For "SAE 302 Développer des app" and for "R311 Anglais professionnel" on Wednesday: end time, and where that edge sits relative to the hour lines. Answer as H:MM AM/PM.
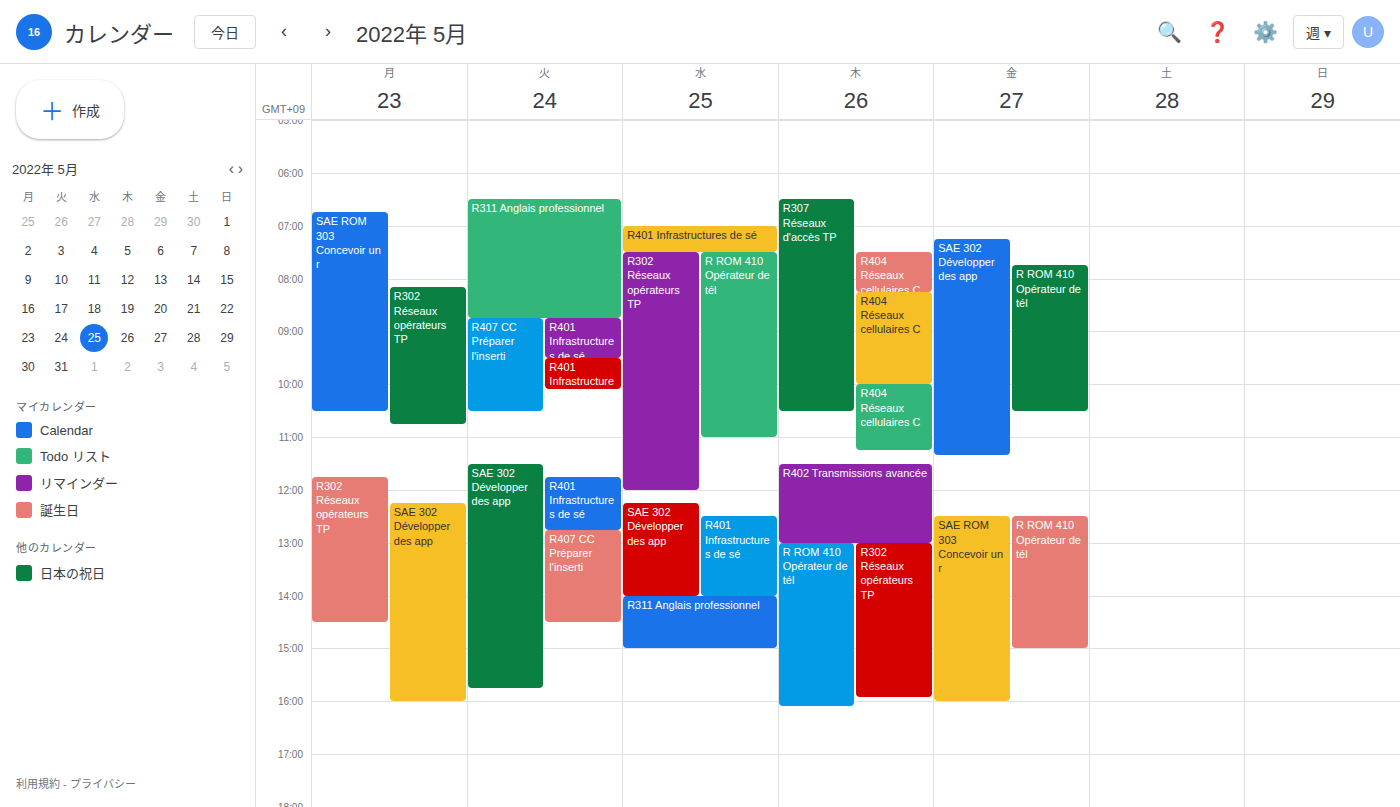
"SAE 302 Développer des app": 2:00 PM, exactly on the 2 PM line. "R311 Anglais professionnel": 3:00 PM, exactly on the 3 PM line.